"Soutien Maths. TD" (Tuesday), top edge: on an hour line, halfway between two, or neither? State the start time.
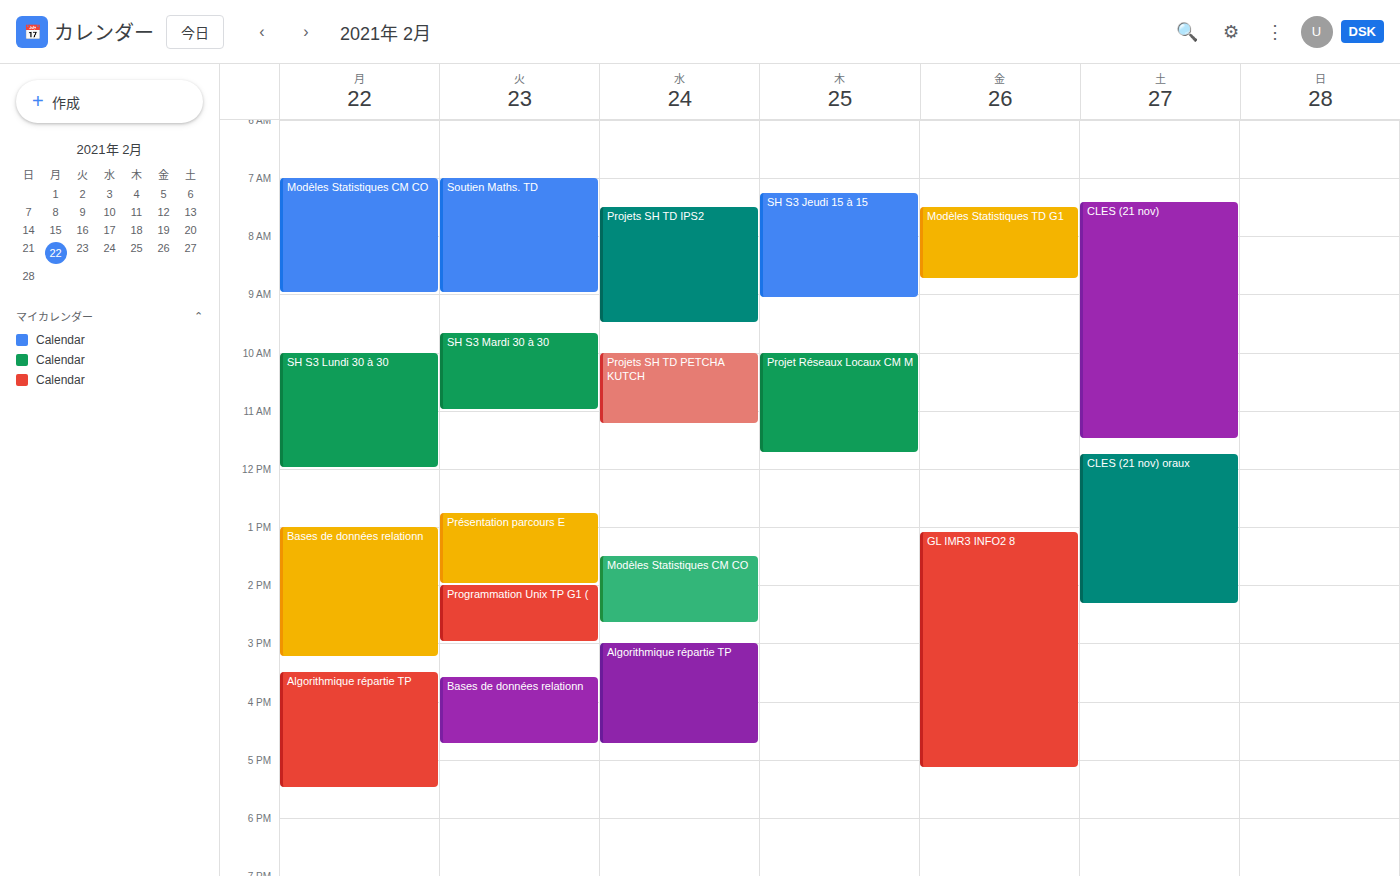
7:00 AM -- exactly on the 7 AM line.